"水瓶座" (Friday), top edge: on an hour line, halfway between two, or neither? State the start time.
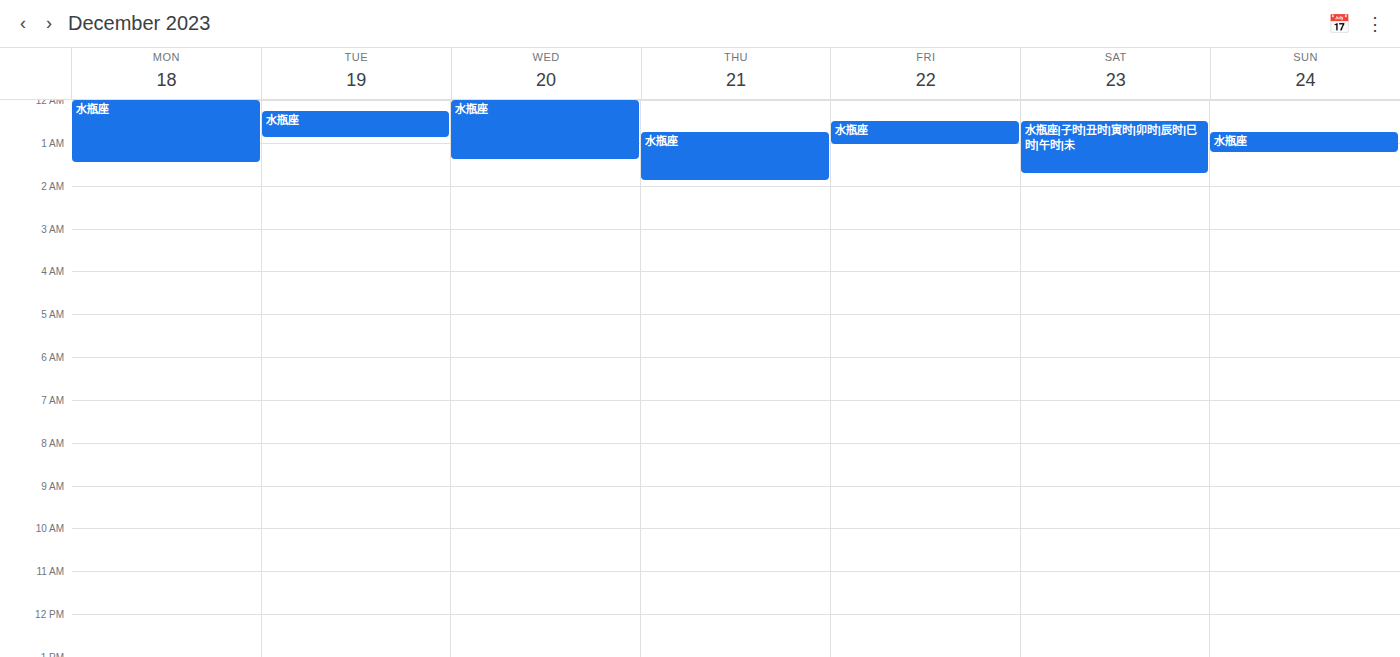
12:30 AM -- halfway between the 12 AM and 1 AM lines.